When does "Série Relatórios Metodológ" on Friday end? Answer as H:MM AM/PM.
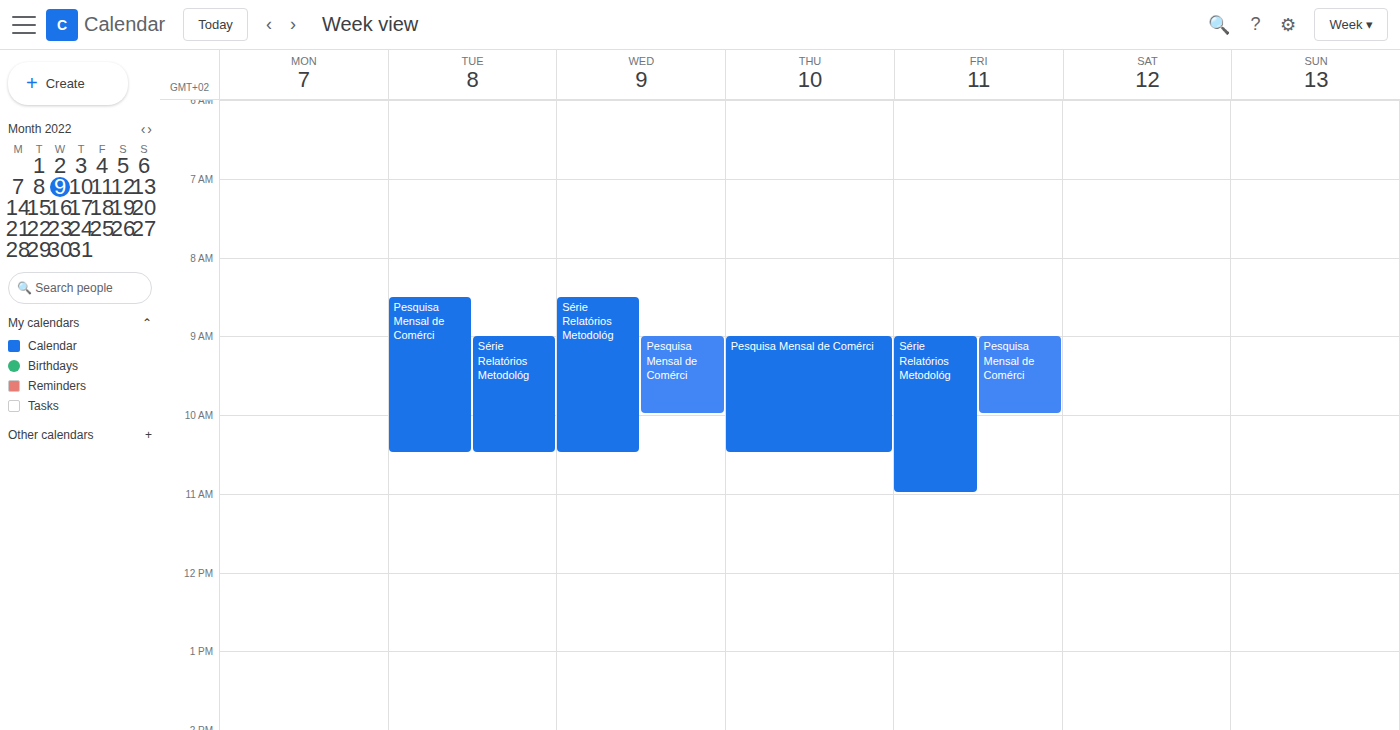
11:00 AM